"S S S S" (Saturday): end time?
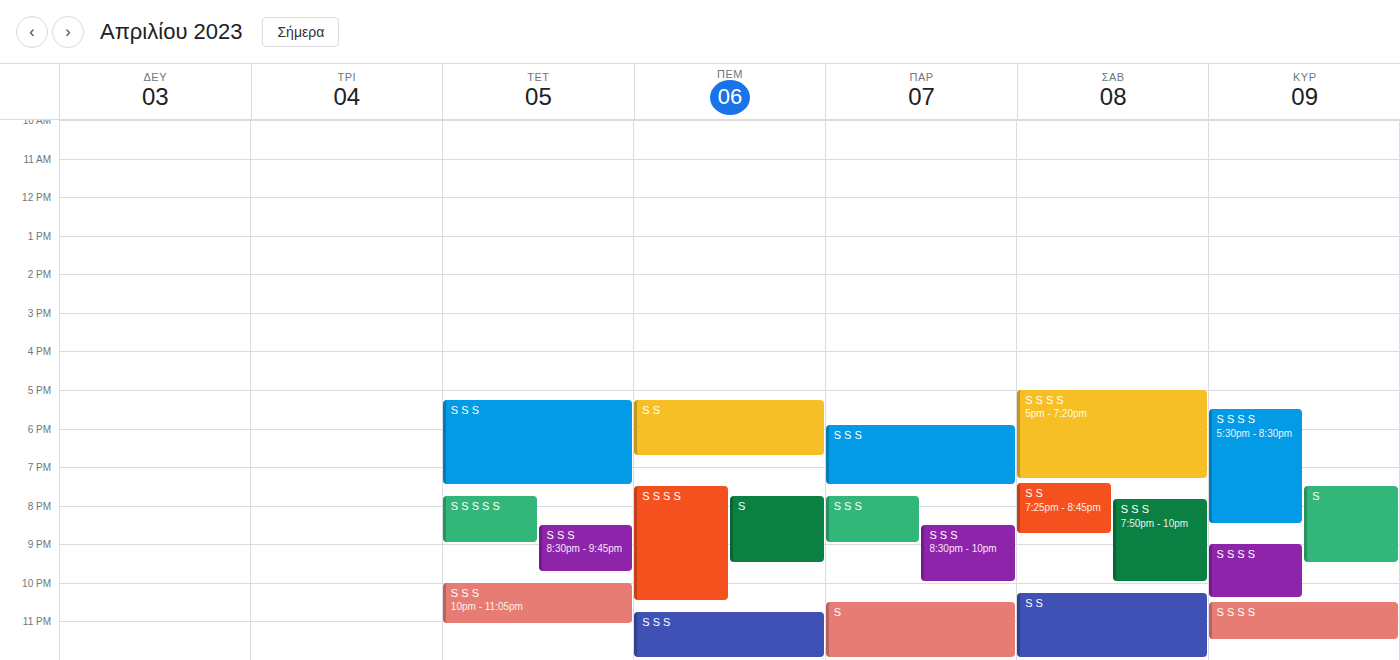
7:20 PM